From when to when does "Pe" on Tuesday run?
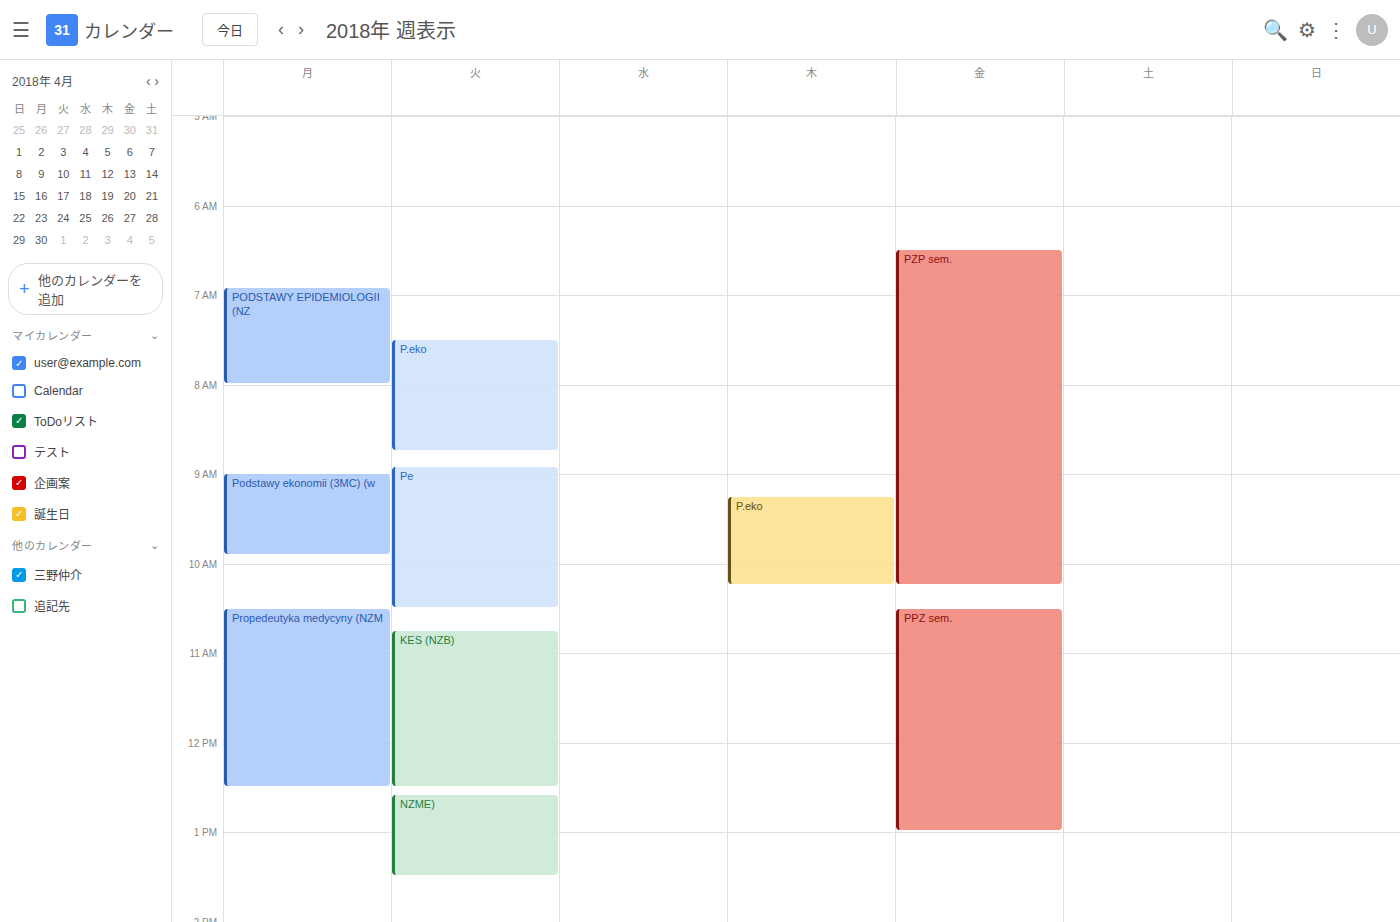
8:55 AM to 10:30 AM